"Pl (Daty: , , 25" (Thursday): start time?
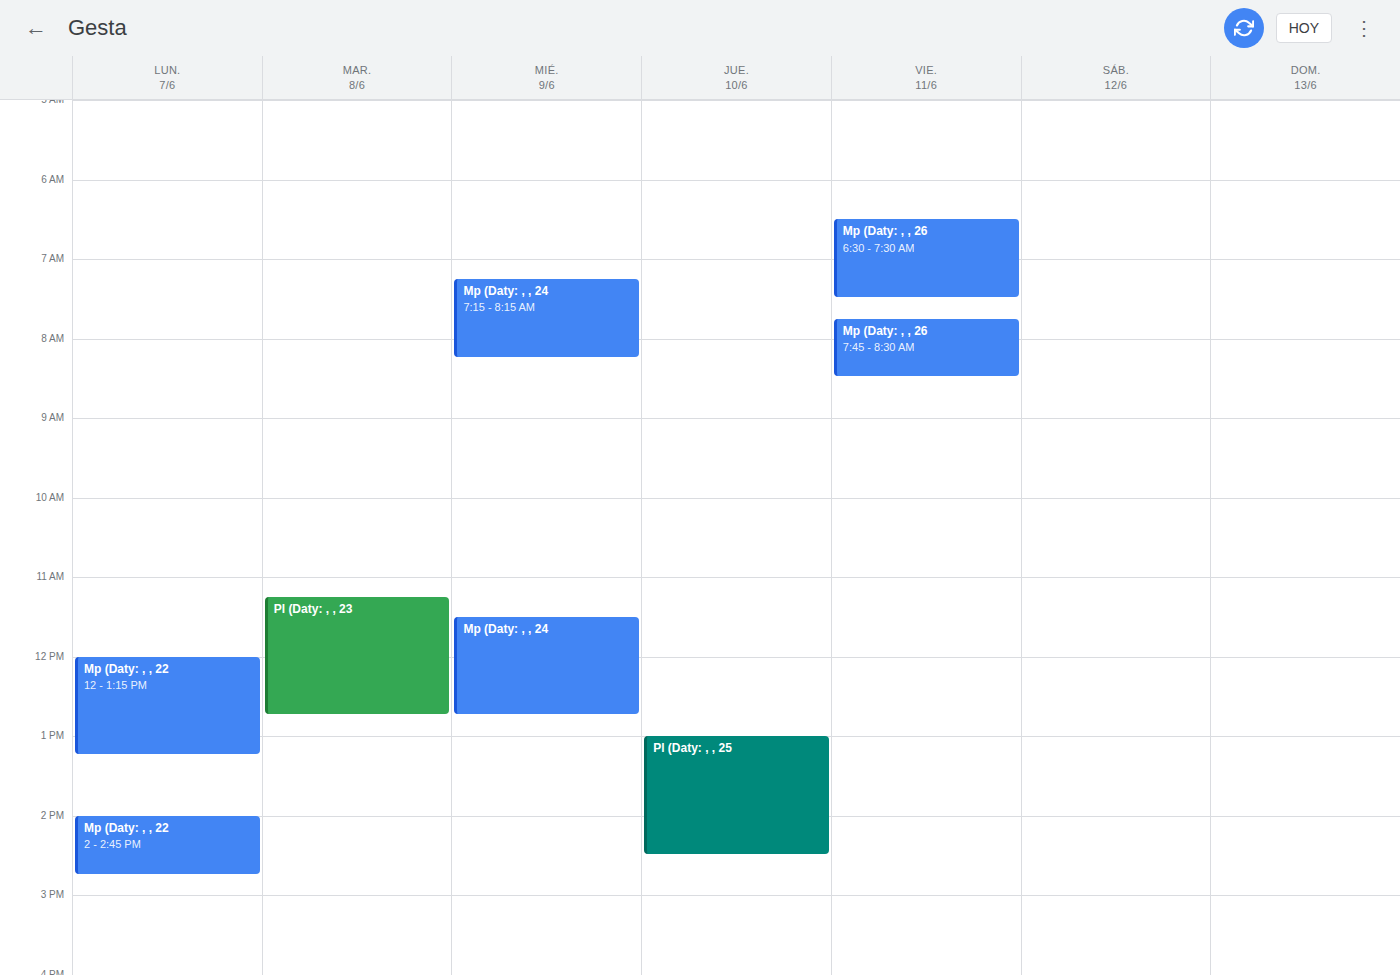
1:00 PM